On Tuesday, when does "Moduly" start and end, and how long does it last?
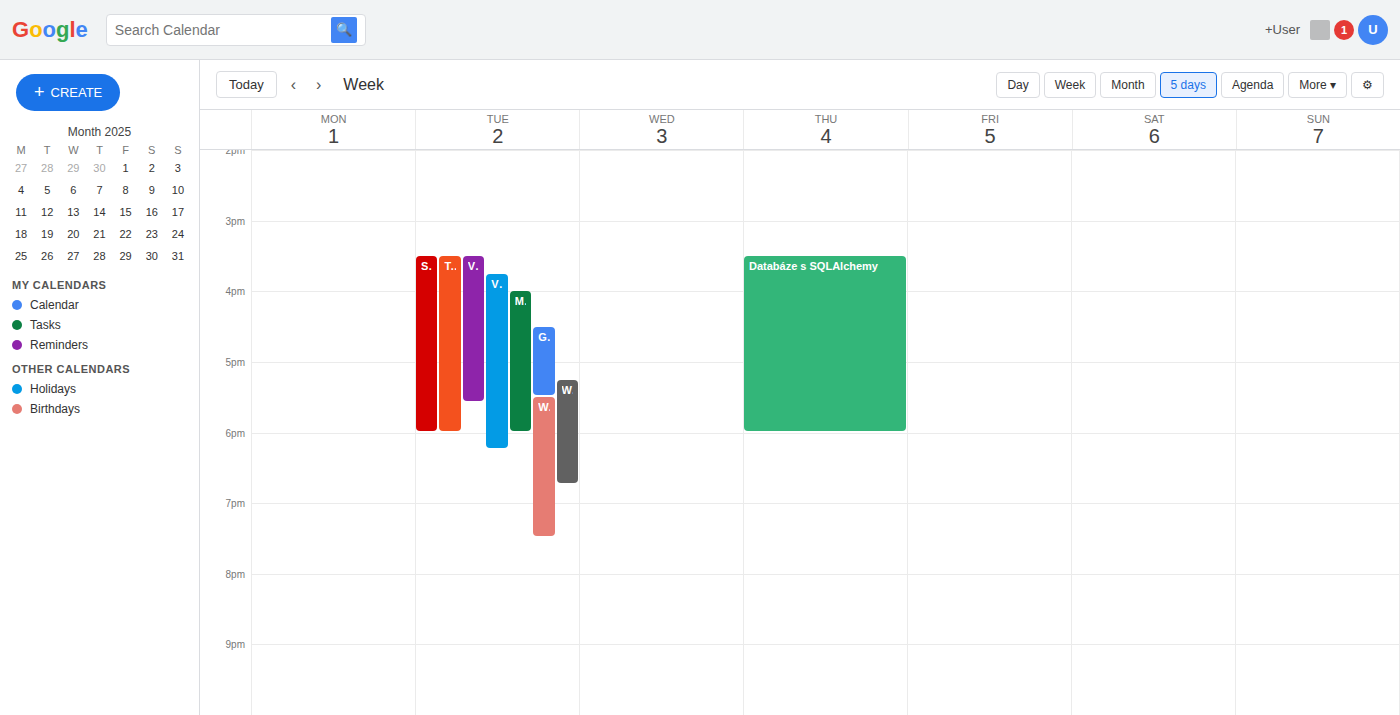
16:00 to 18:00, 2 hours